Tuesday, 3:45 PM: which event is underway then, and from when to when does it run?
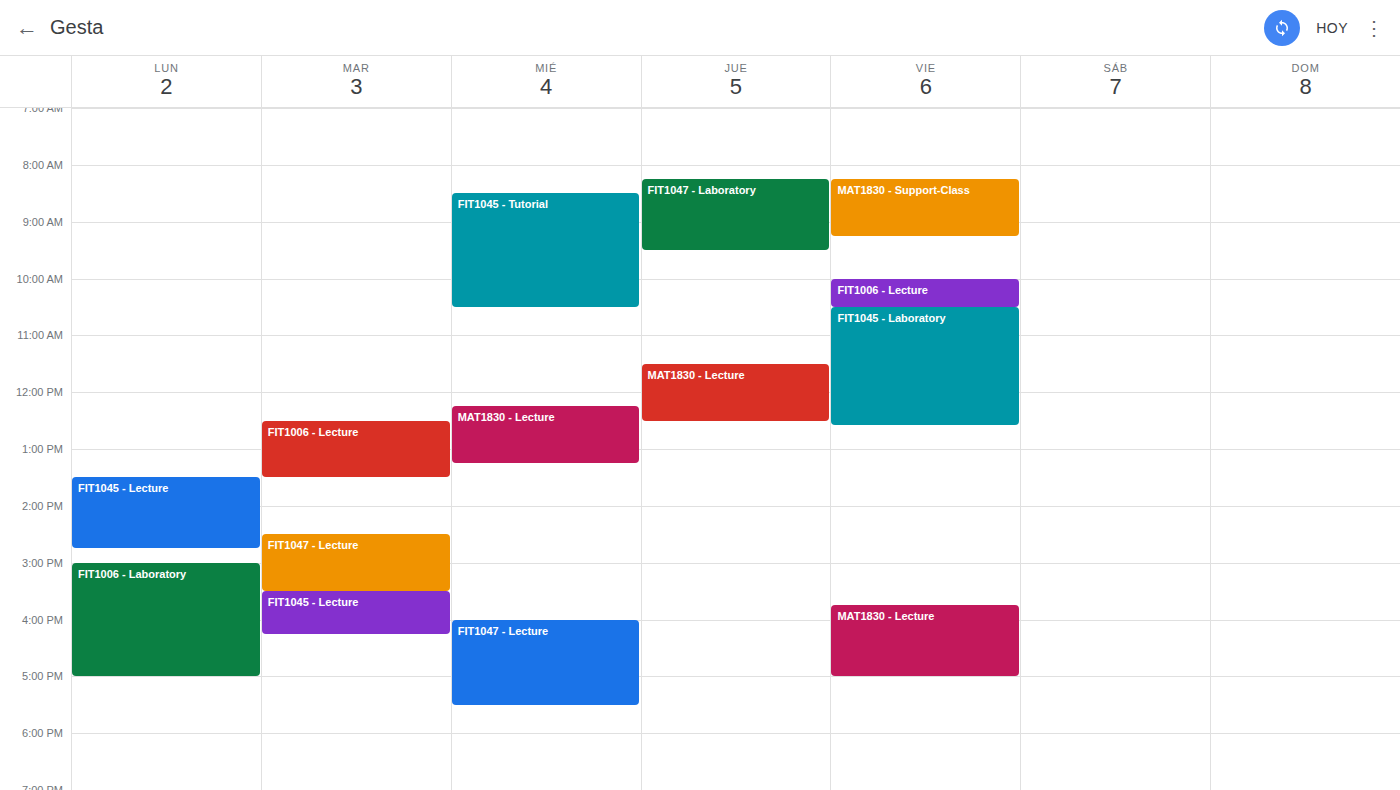
"FIT1045 - Lecture", 3:30 PM to 4:15 PM